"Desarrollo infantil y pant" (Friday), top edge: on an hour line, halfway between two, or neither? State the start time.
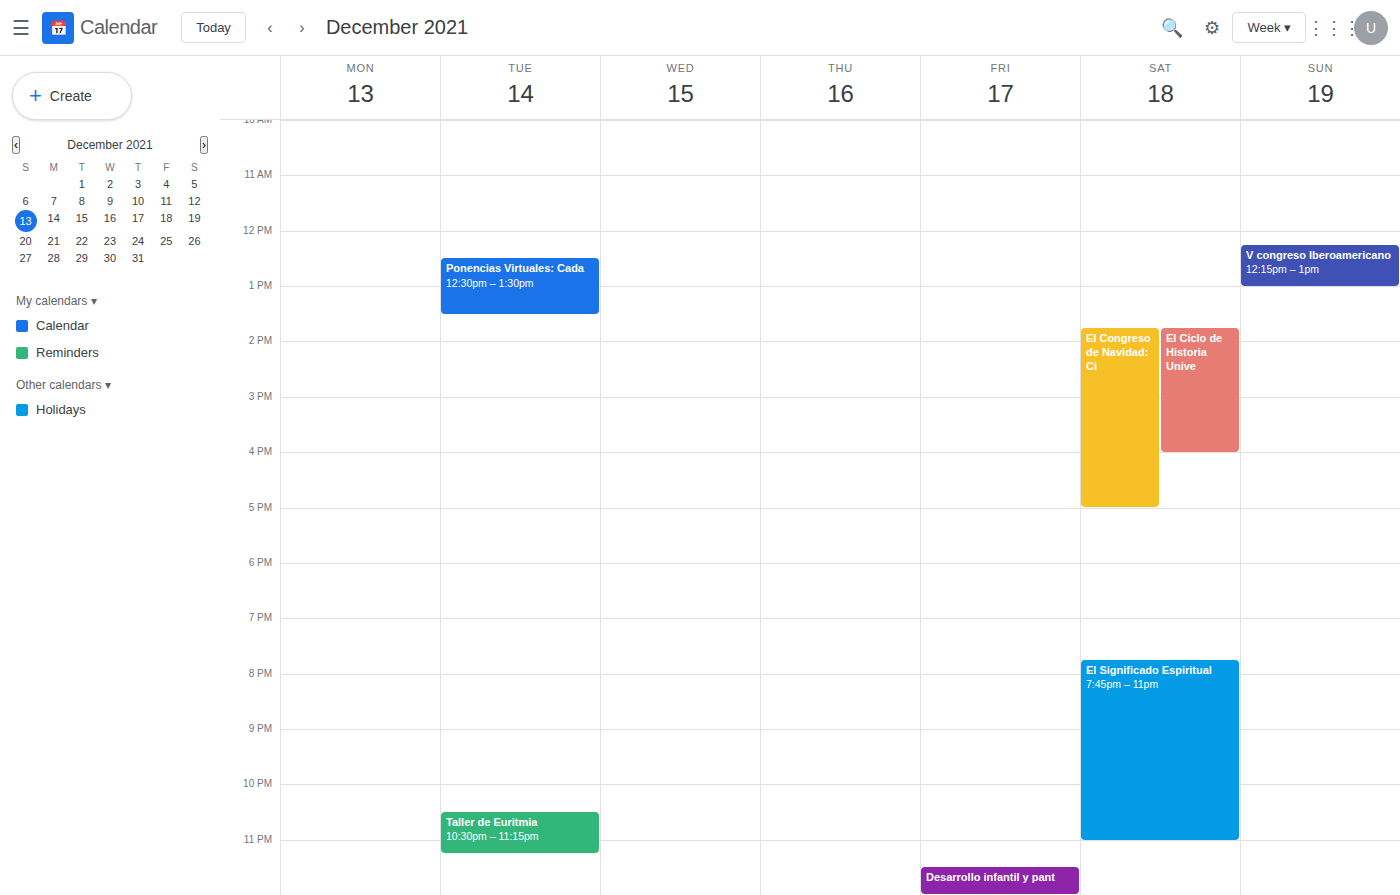
23:30 -- halfway between the 23:00 and 24:00 lines.